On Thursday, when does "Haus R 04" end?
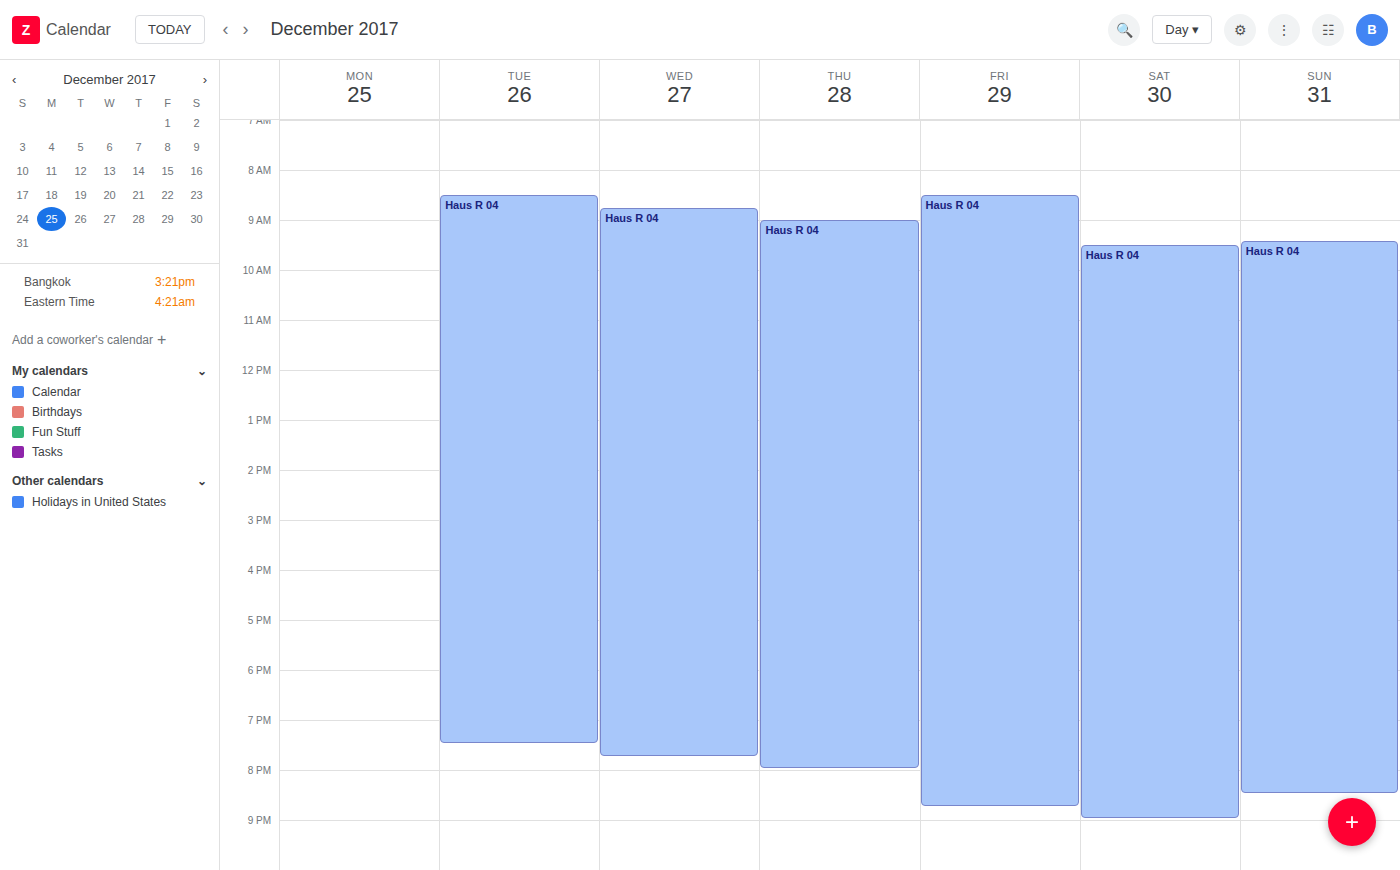
8:00 PM